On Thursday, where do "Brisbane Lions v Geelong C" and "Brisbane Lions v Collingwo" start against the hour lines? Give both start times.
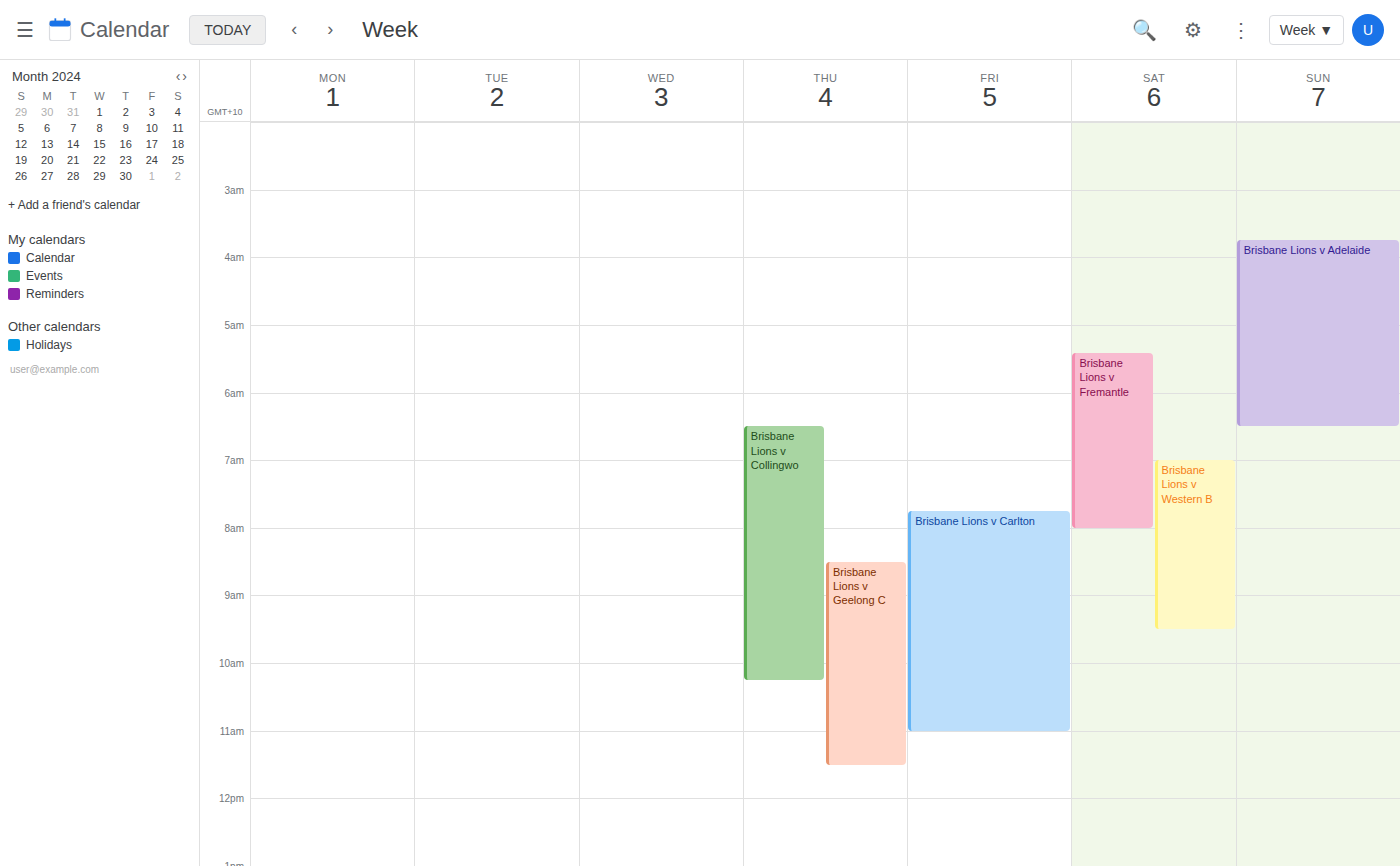
"Brisbane Lions v Geelong C": 08:30, halfway between the 08:00 and 09:00 lines. "Brisbane Lions v Collingwo": 06:30, halfway between the 06:00 and 07:00 lines.